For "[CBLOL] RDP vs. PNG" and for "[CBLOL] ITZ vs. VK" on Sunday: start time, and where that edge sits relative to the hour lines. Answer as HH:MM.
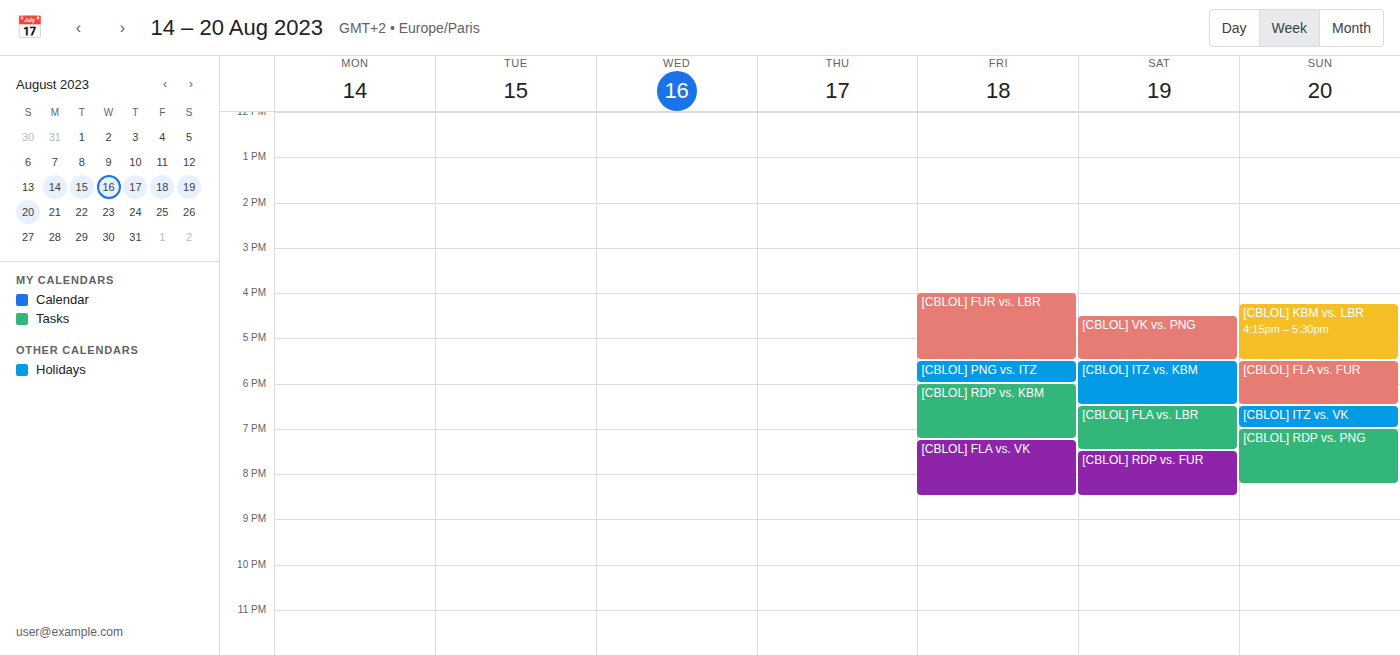
"[CBLOL] RDP vs. PNG": 19:00, exactly on the 19:00 line. "[CBLOL] ITZ vs. VK": 18:30, halfway between the 18:00 and 19:00 lines.